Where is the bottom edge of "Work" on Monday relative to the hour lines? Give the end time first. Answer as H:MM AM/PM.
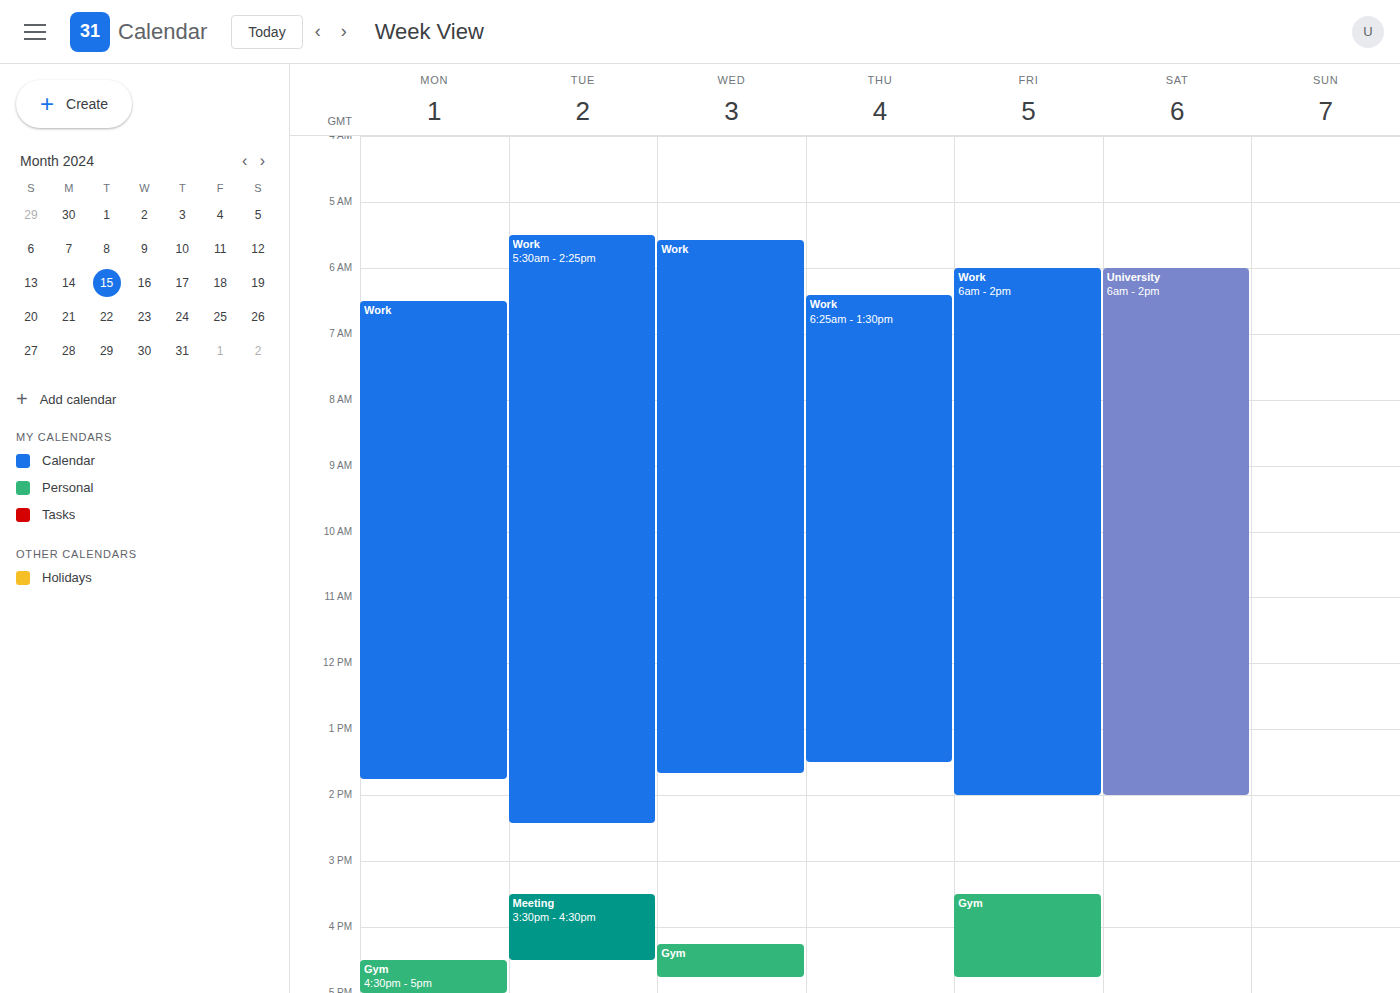
1:45 PM -- neither: three quarters of the way from the 1 PM line to the 2 PM line.